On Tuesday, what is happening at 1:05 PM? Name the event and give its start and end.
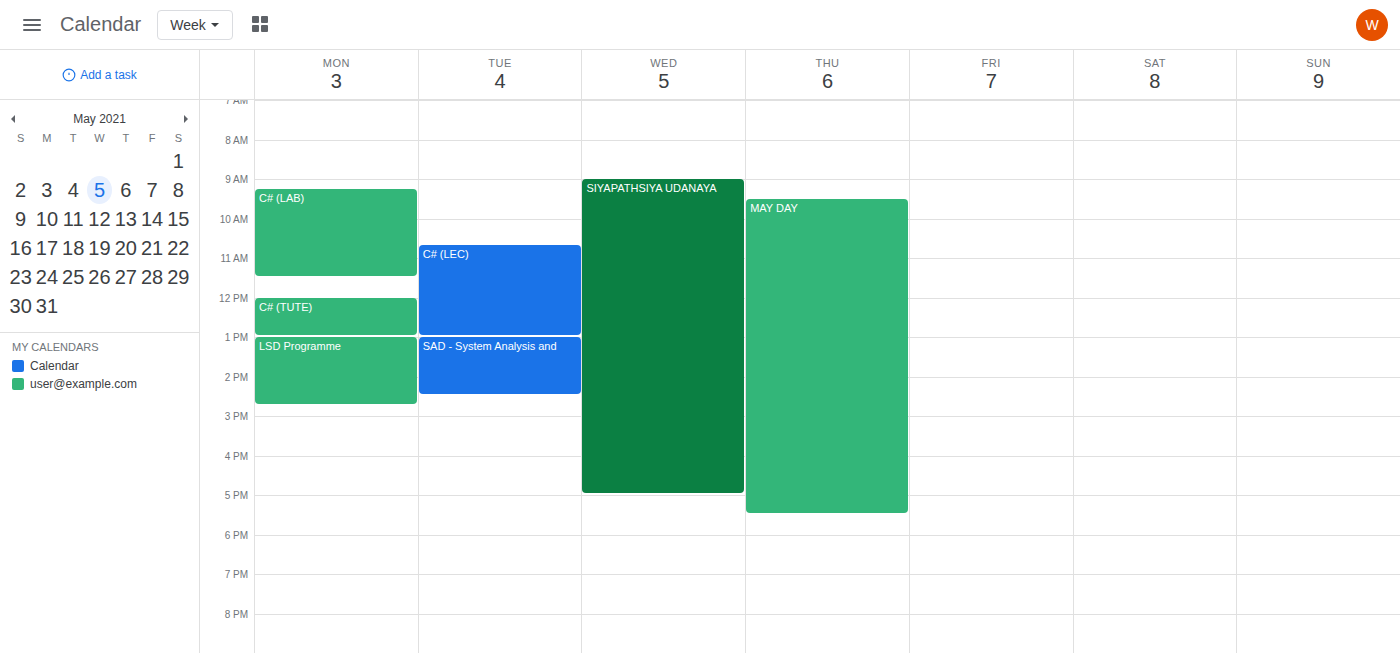
"SAD - System Analysis and", 1:00 PM to 2:30 PM